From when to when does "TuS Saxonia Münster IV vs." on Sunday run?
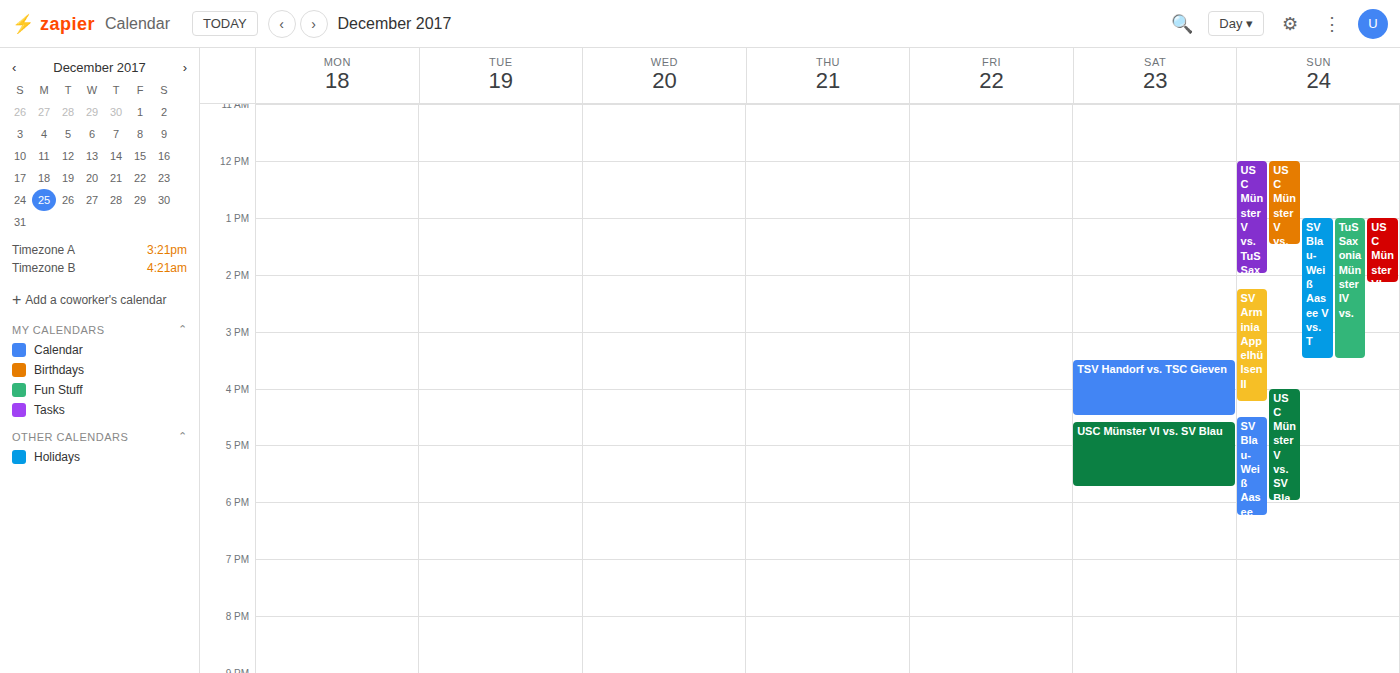
1:00 PM to 3:30 PM